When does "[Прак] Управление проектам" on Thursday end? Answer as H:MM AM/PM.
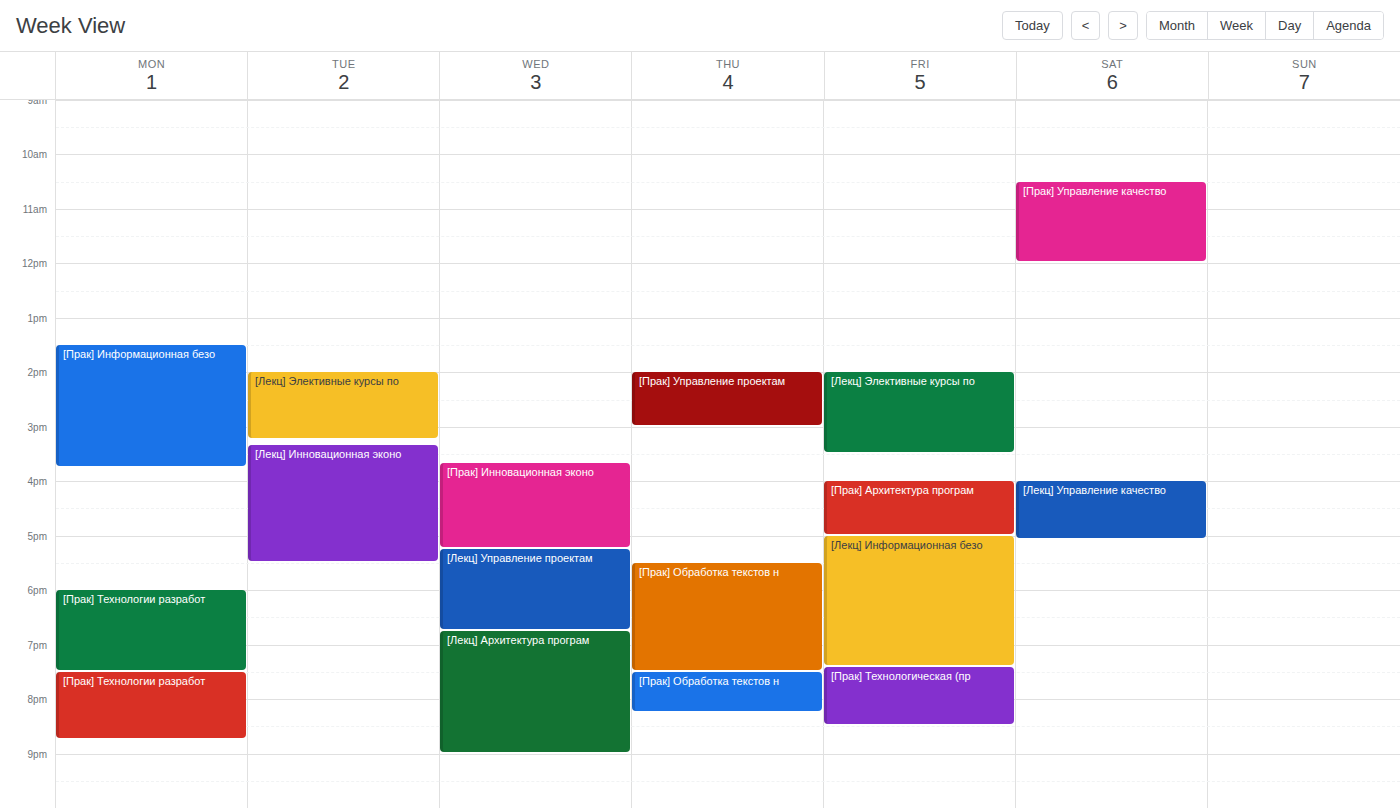
3:00 PM